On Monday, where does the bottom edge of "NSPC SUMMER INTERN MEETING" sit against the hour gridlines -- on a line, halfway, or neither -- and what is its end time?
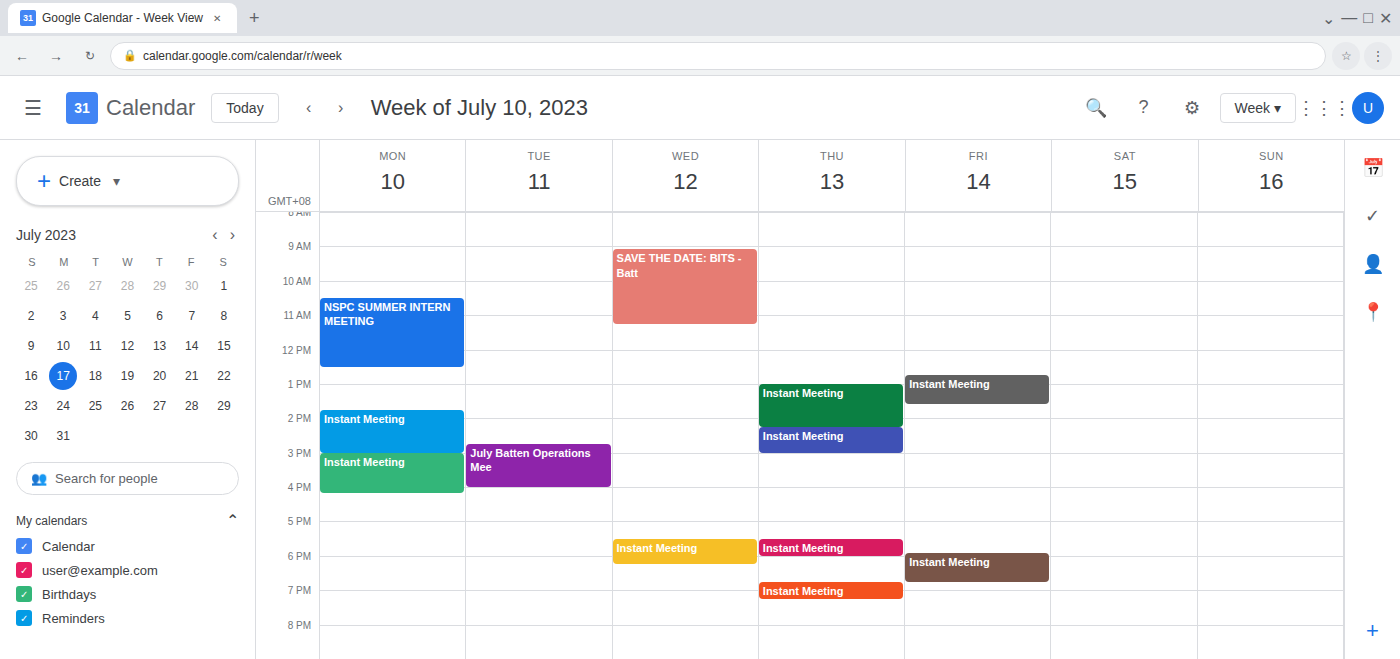
12:30 PM -- halfway between the 12 PM and 1 PM lines.